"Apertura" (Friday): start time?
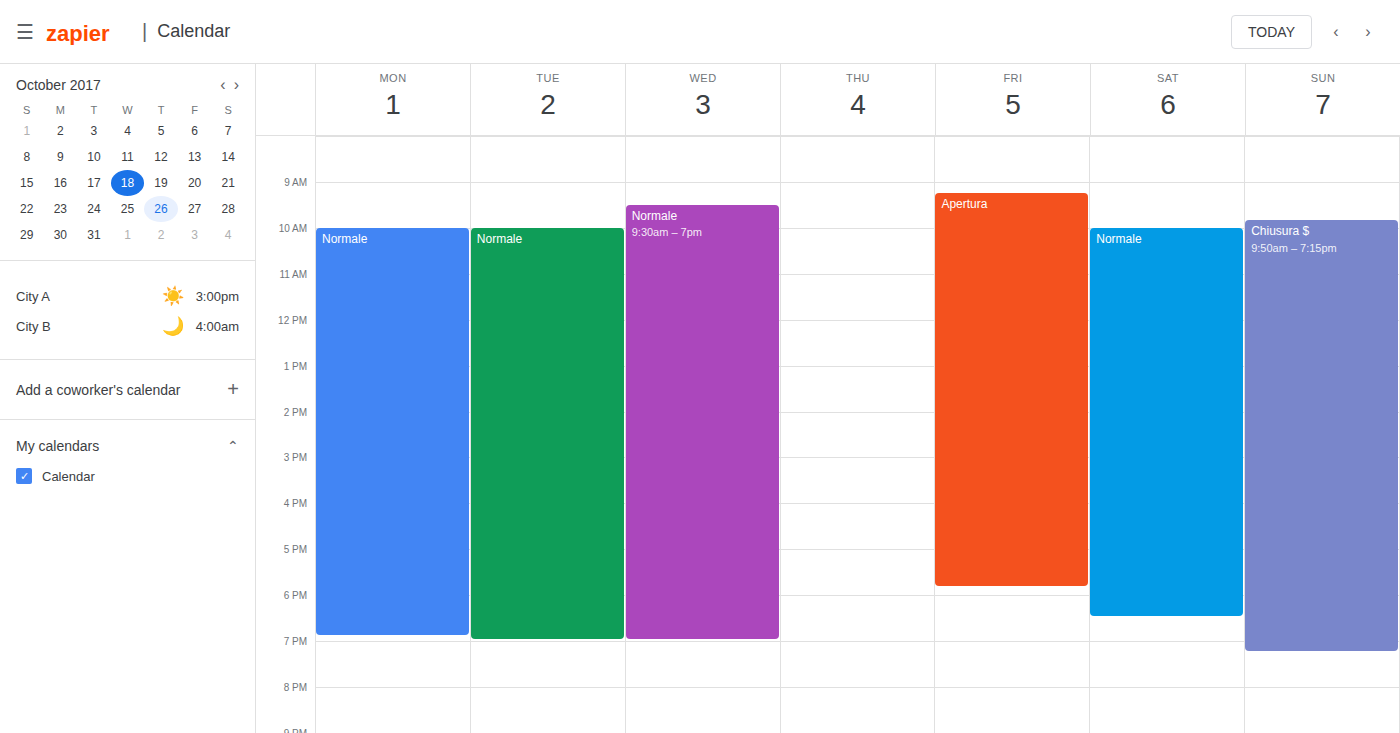
9:15 AM